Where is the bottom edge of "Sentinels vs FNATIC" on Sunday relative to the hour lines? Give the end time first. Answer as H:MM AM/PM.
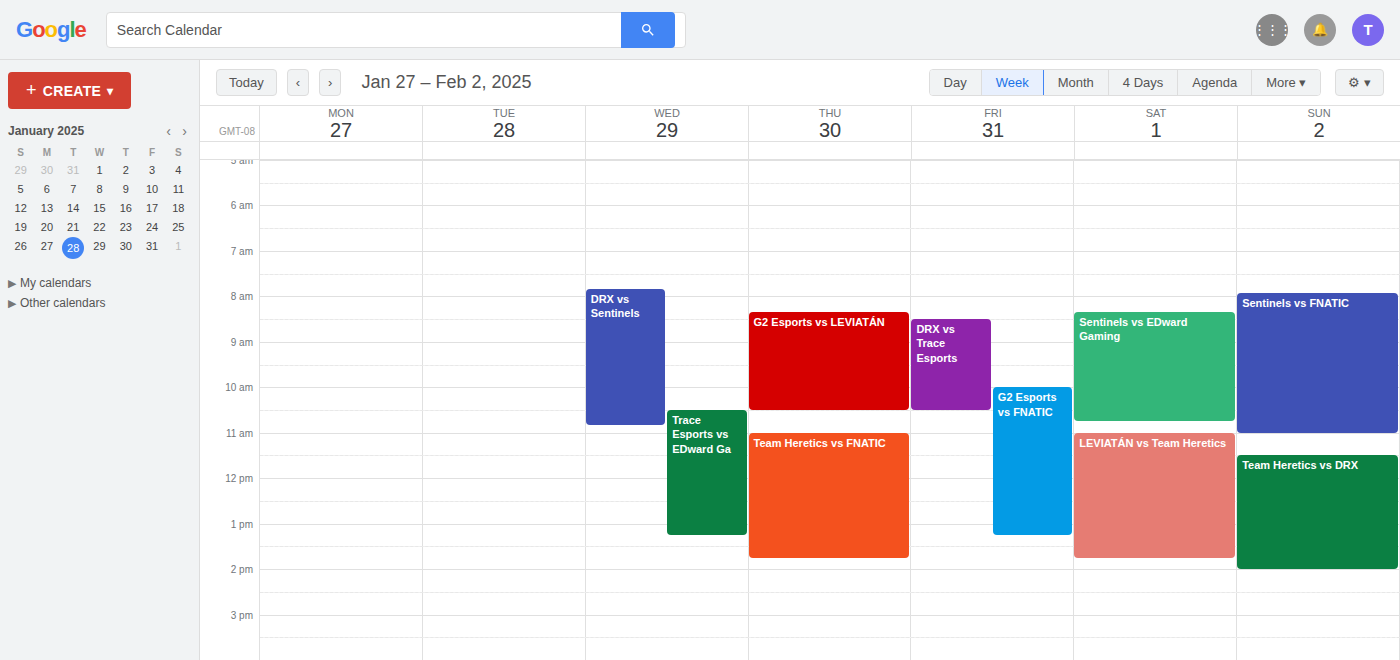
11:00 AM -- exactly on the 11 AM line.